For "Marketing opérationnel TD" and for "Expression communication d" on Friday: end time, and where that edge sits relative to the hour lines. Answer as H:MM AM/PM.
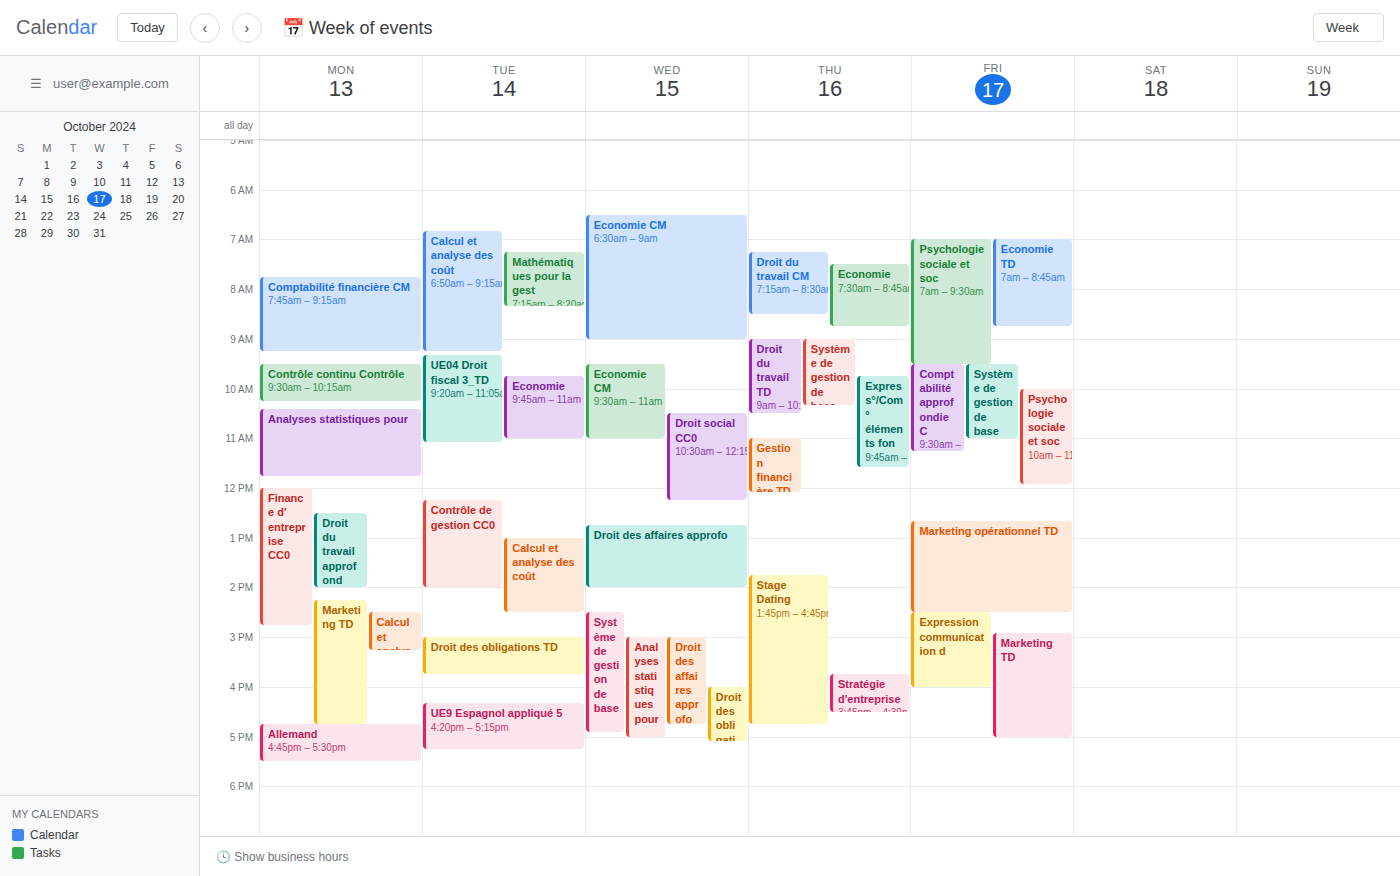
"Marketing opérationnel TD": 2:30 PM, halfway between the 2 PM and 3 PM lines. "Expression communication d": 4:00 PM, exactly on the 4 PM line.